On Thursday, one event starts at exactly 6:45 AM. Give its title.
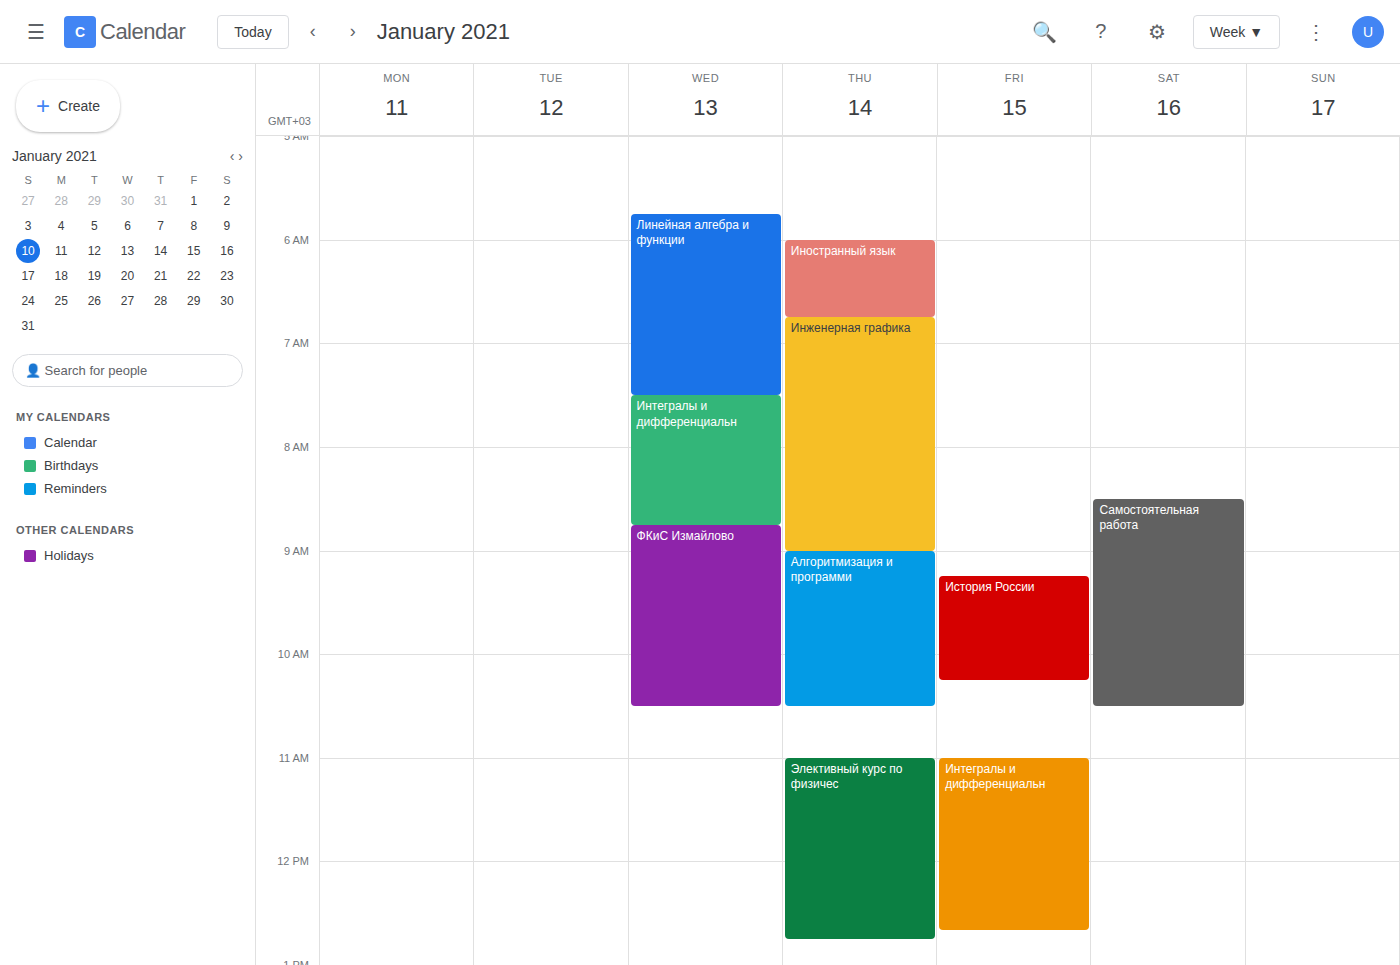
"Инженерная графика"